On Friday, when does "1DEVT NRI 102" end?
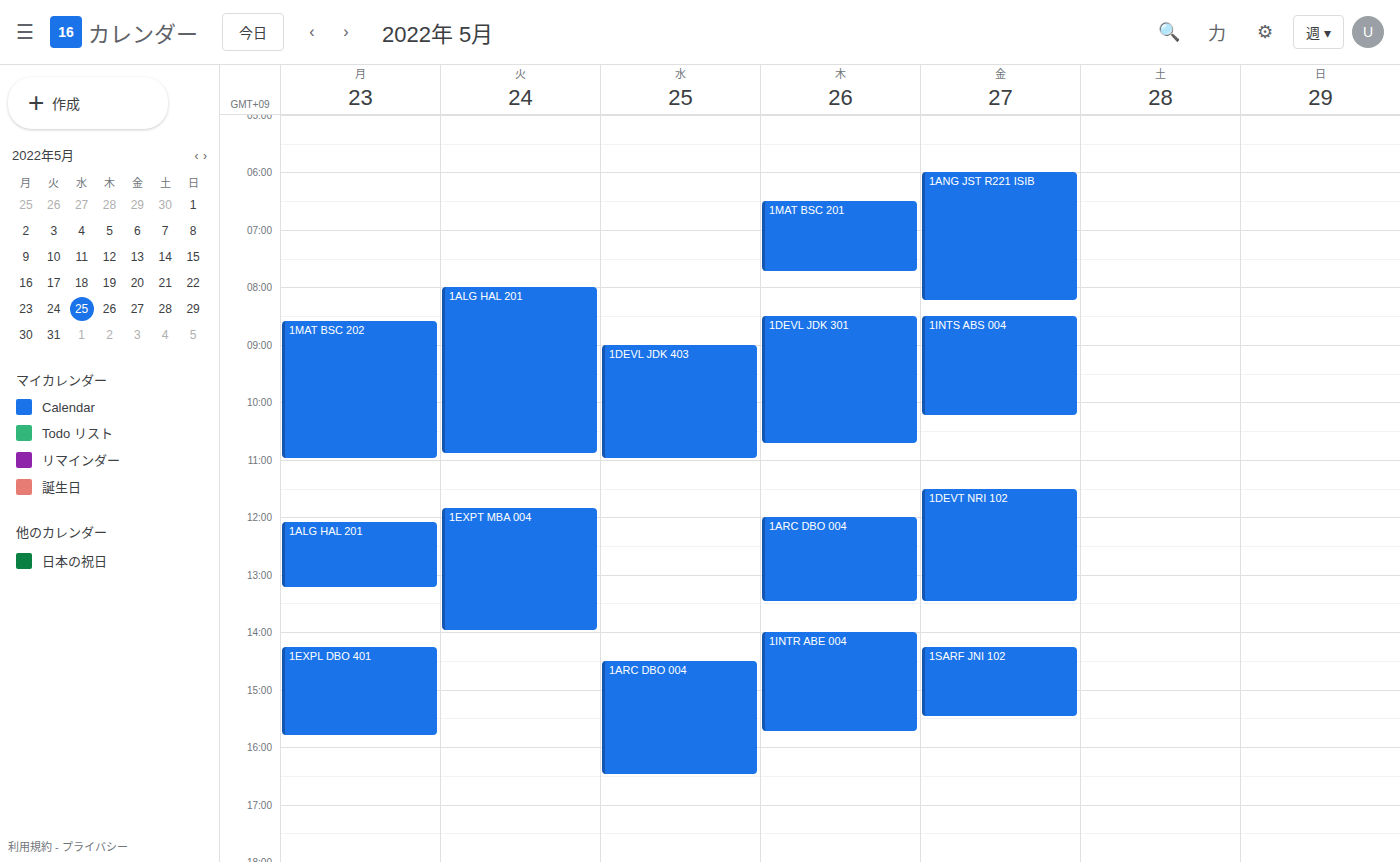
13:30